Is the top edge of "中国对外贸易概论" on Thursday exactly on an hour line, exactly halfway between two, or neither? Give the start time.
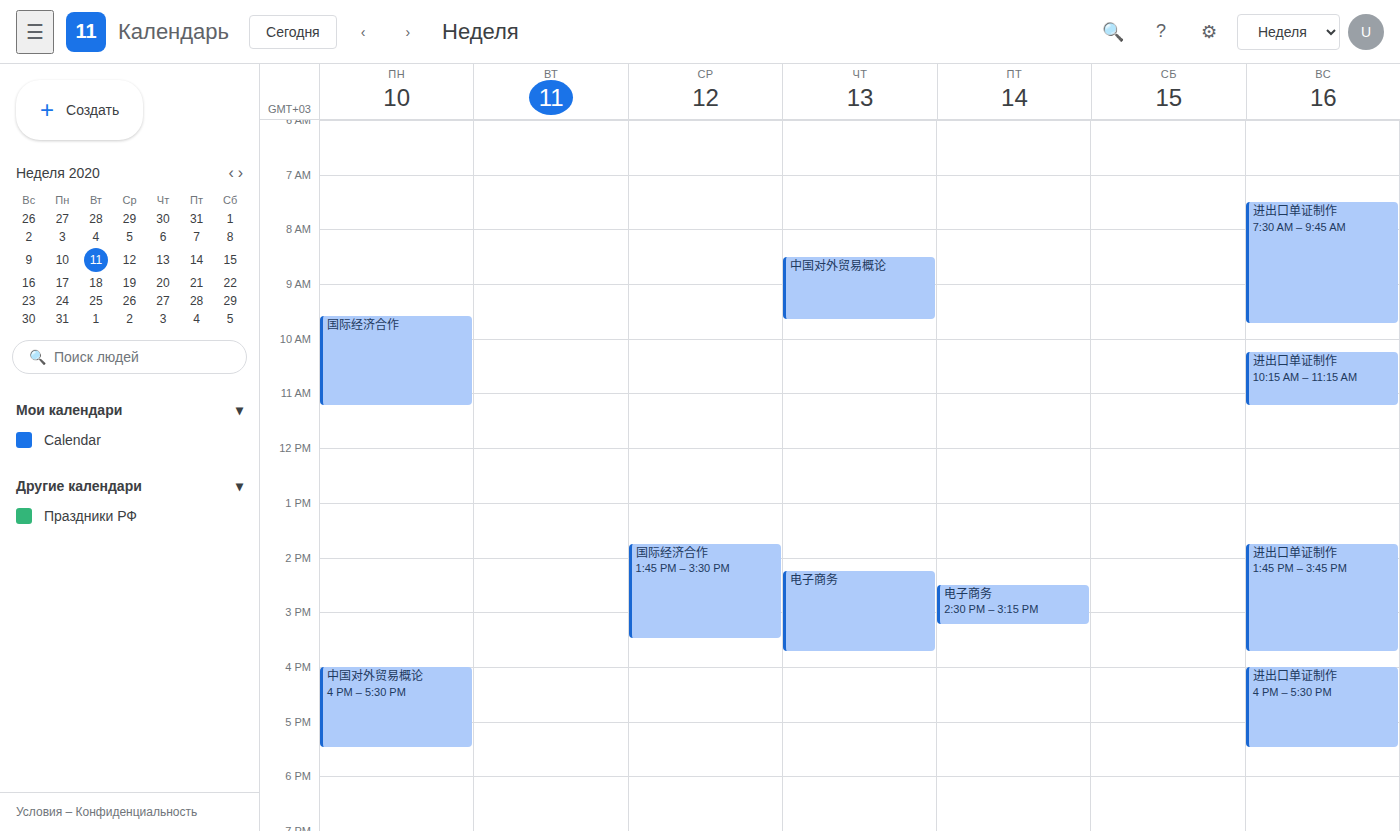
8:30 AM -- halfway between the 8 AM and 9 AM lines.